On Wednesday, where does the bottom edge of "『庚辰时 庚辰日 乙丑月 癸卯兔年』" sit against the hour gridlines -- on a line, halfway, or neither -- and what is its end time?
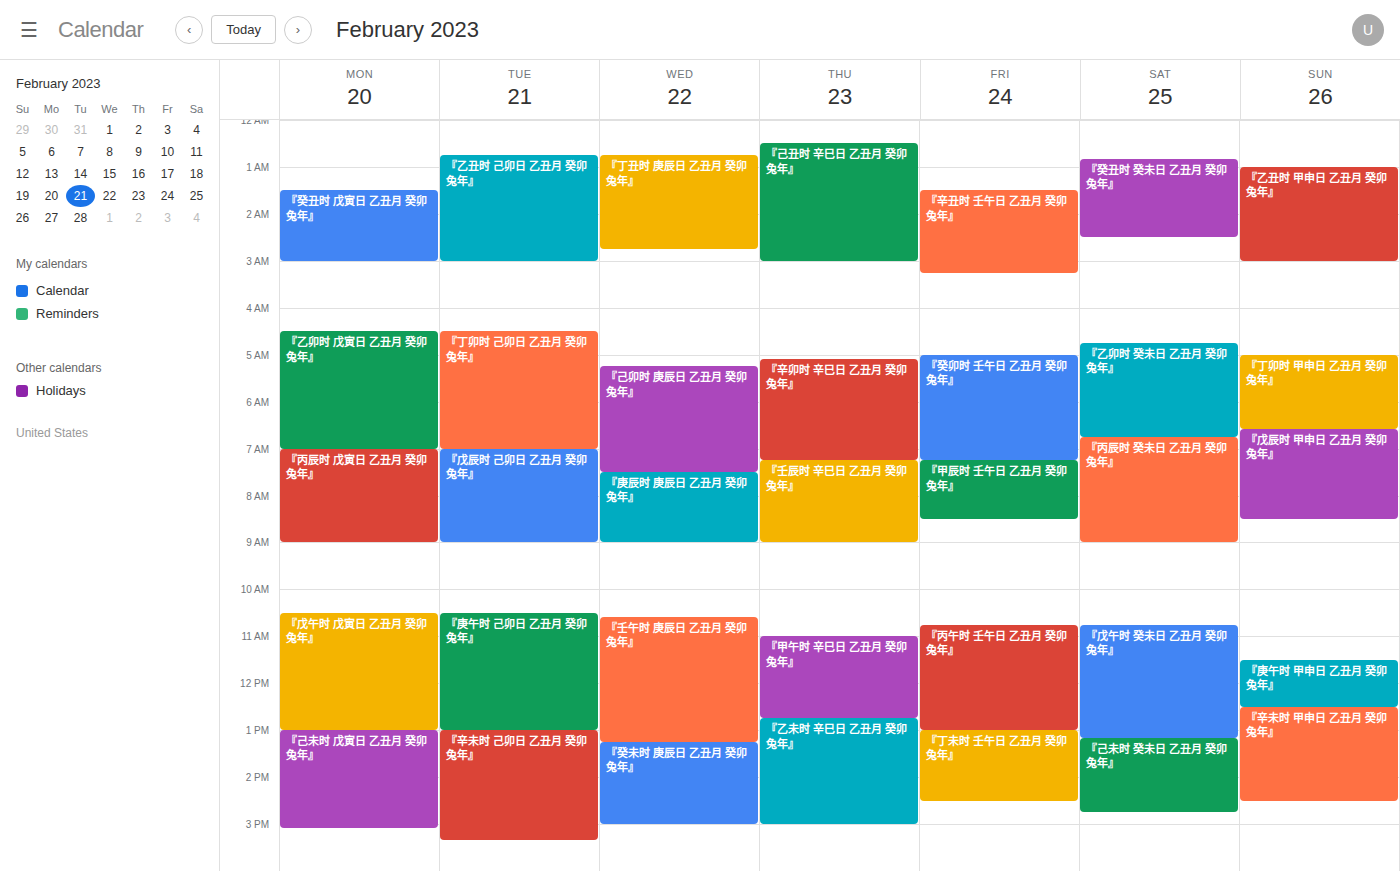
9:00 AM -- exactly on the 9 AM line.